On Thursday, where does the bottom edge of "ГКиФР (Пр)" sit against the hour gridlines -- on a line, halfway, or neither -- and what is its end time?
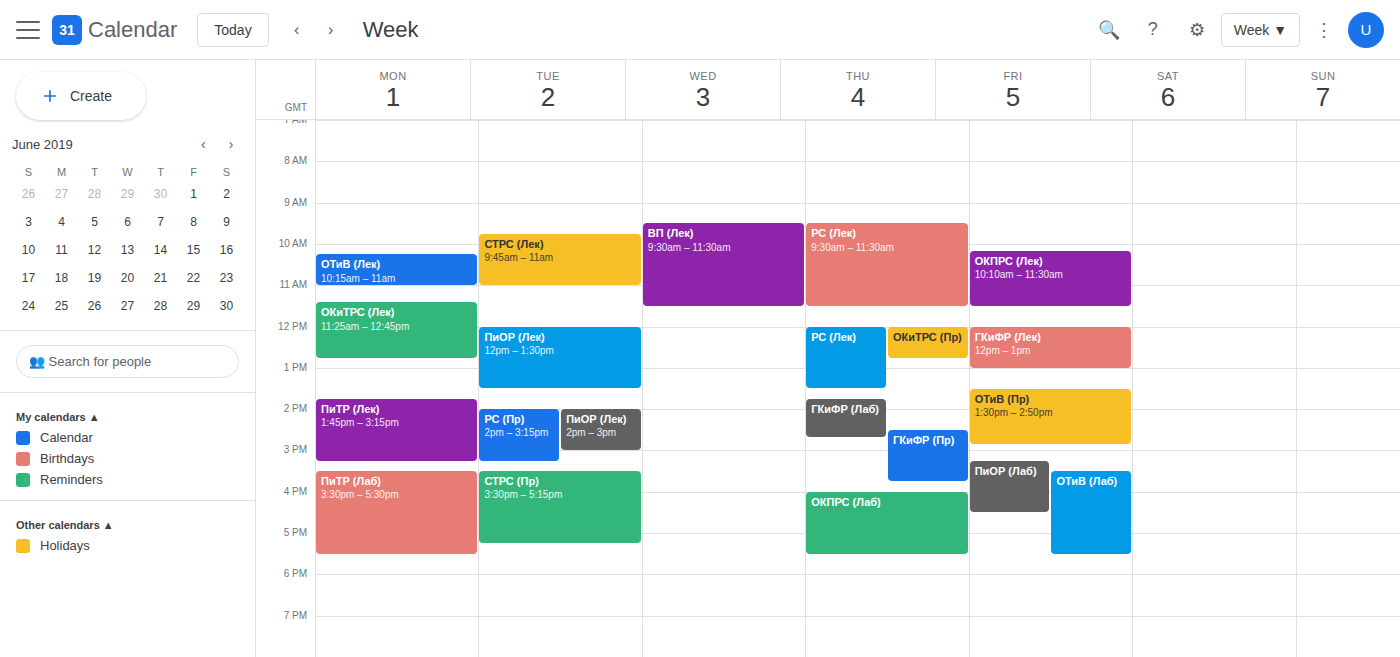
3:45 PM -- neither: three quarters of the way from the 3 PM line to the 4 PM line.